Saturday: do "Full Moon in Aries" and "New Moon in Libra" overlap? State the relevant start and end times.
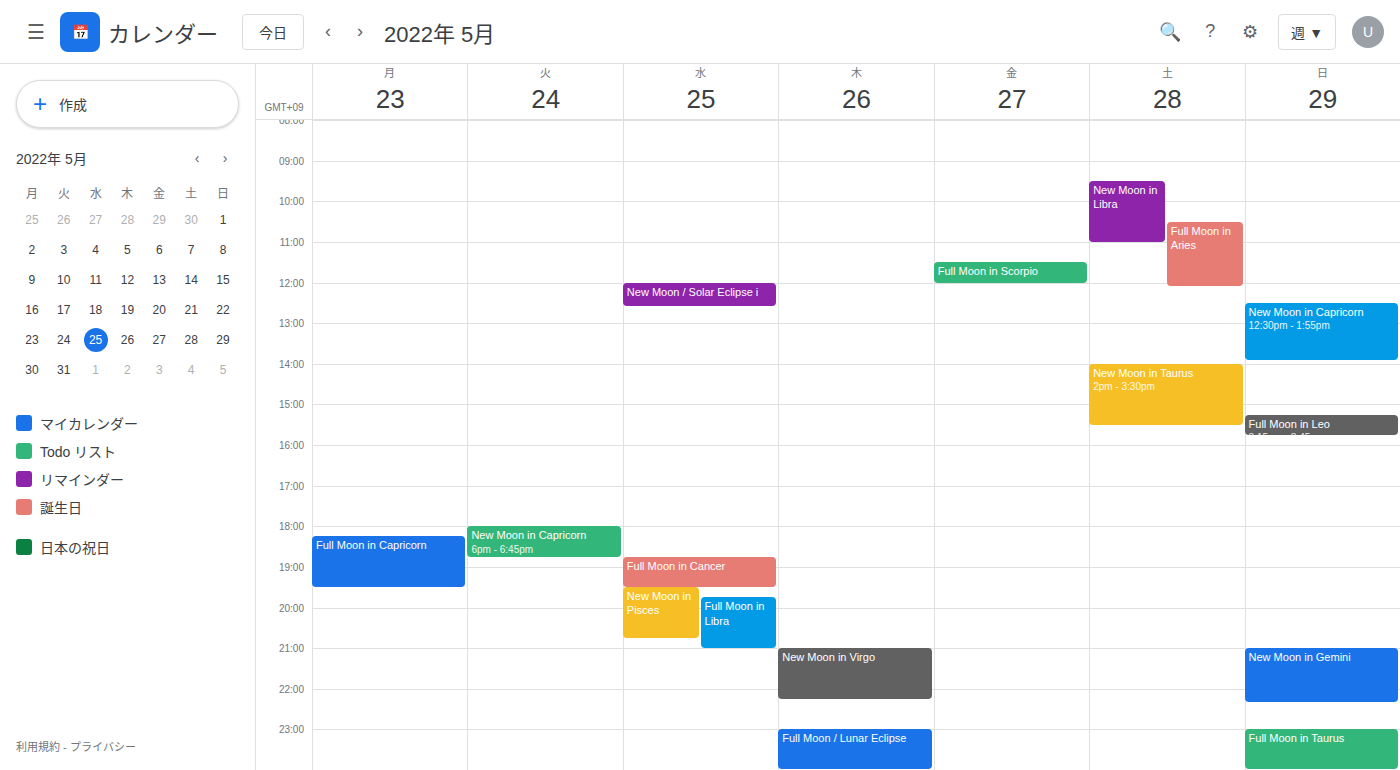
"Full Moon in Aries" starts at 10:30 AM, before "New Moon in Libra" ends at 11:00 AM -- they overlap.